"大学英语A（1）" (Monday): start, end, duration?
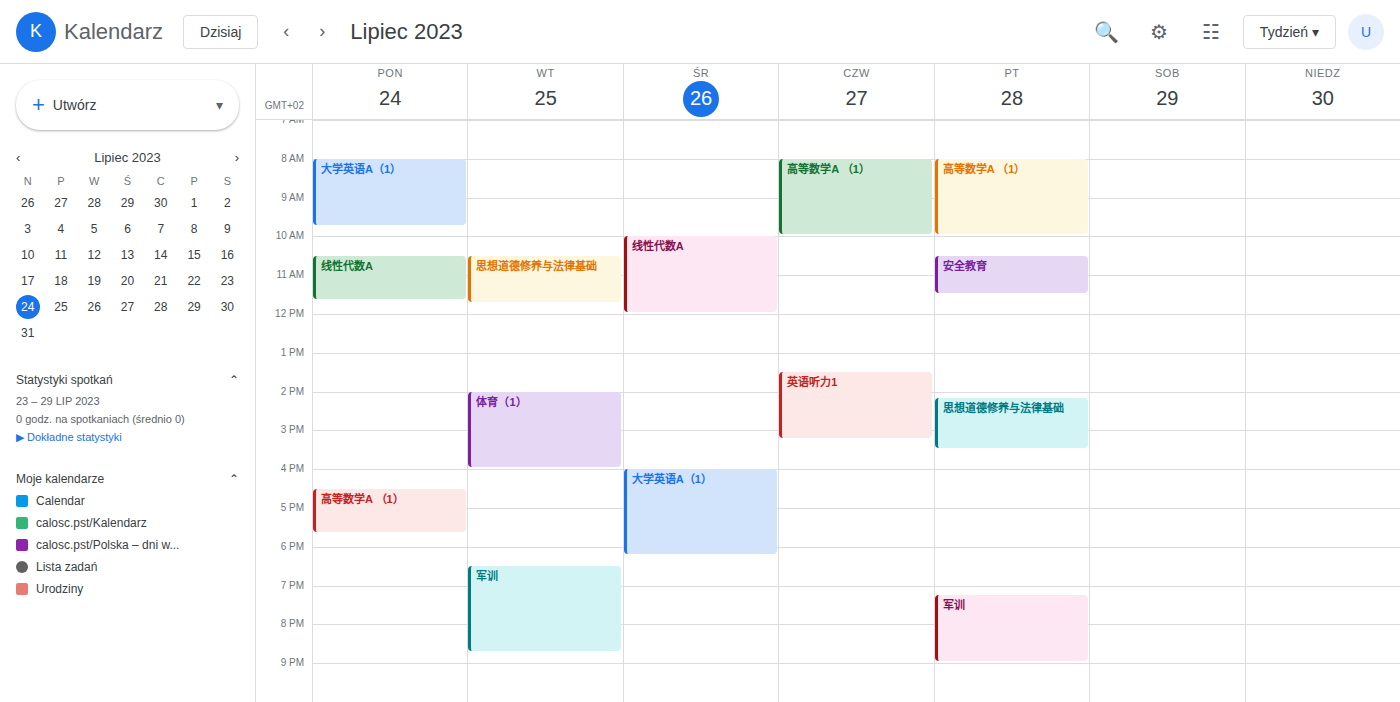
8:00 AM to 9:45 AM, 1 hour 45 minutes